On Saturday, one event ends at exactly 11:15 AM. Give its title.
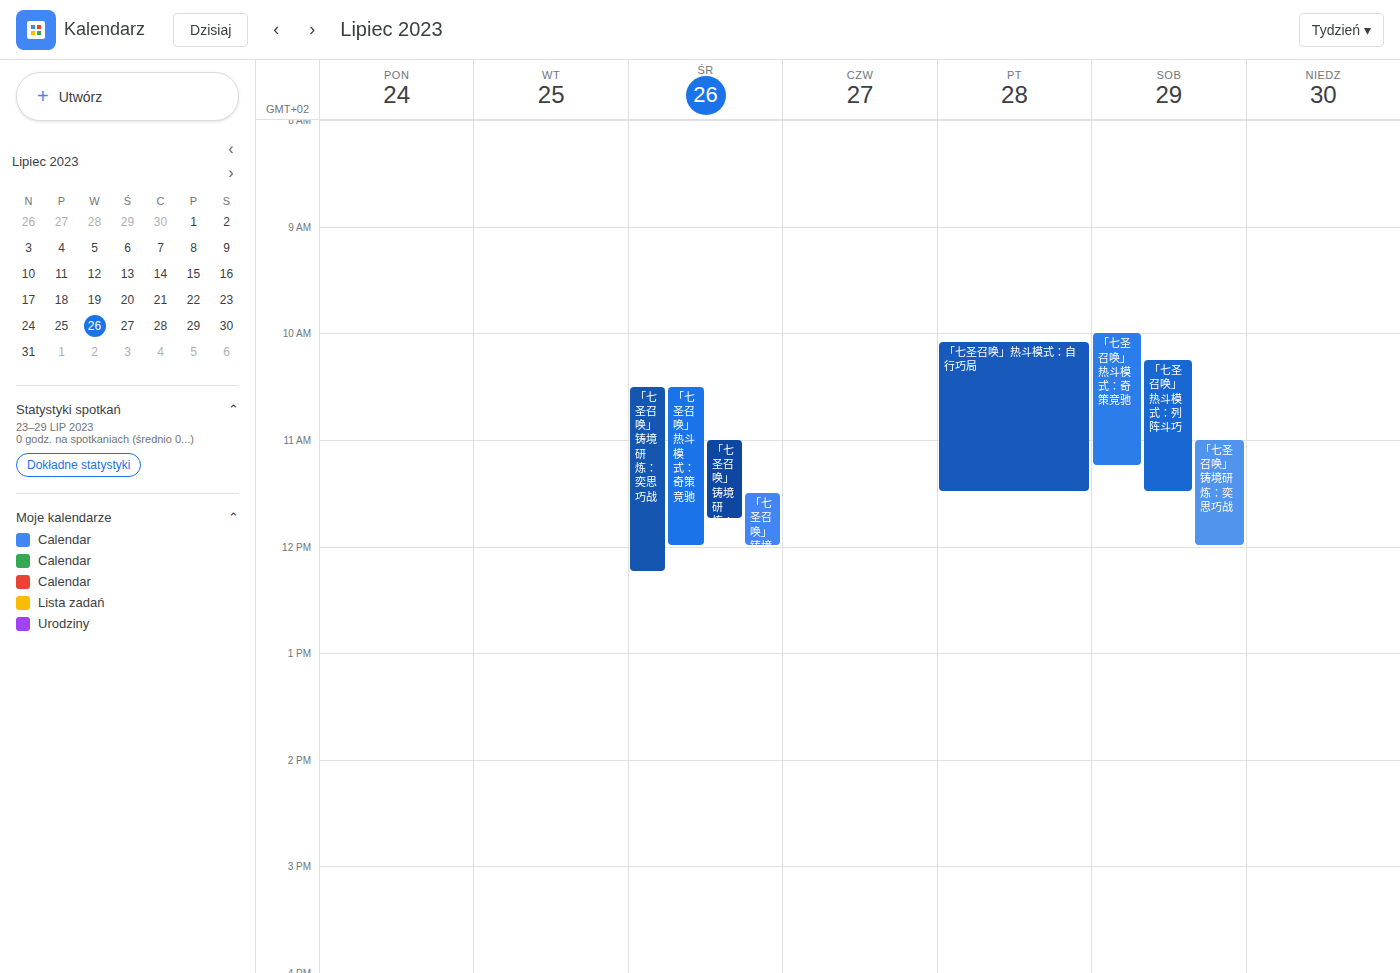
"「七圣召唤」热斗模式：奇策竞驰"